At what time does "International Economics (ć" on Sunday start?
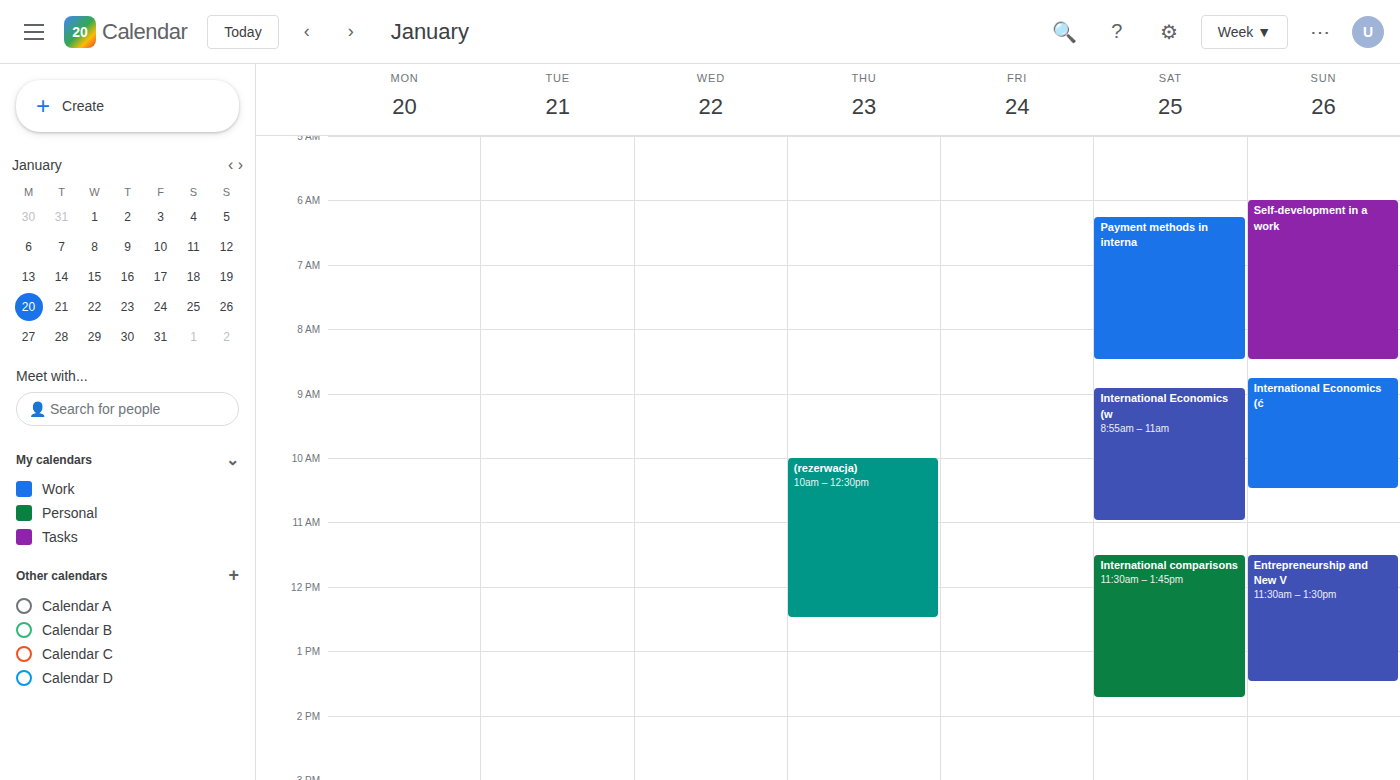
8:45 AM